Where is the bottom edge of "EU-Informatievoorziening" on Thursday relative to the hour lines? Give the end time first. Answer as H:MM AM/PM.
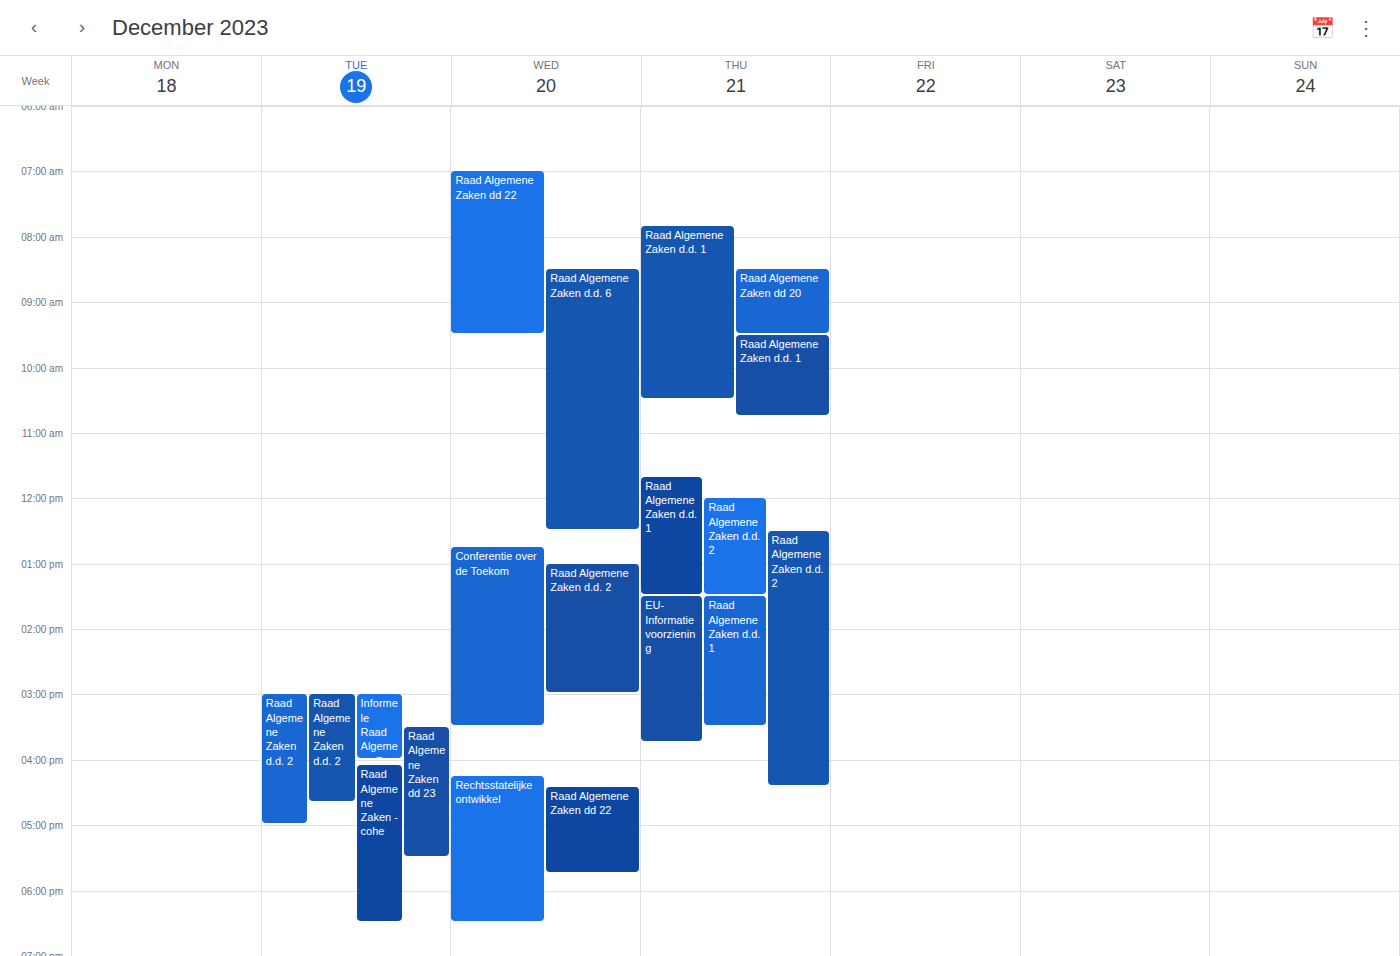
3:45 PM -- neither: three quarters of the way from the 3 PM line to the 4 PM line.